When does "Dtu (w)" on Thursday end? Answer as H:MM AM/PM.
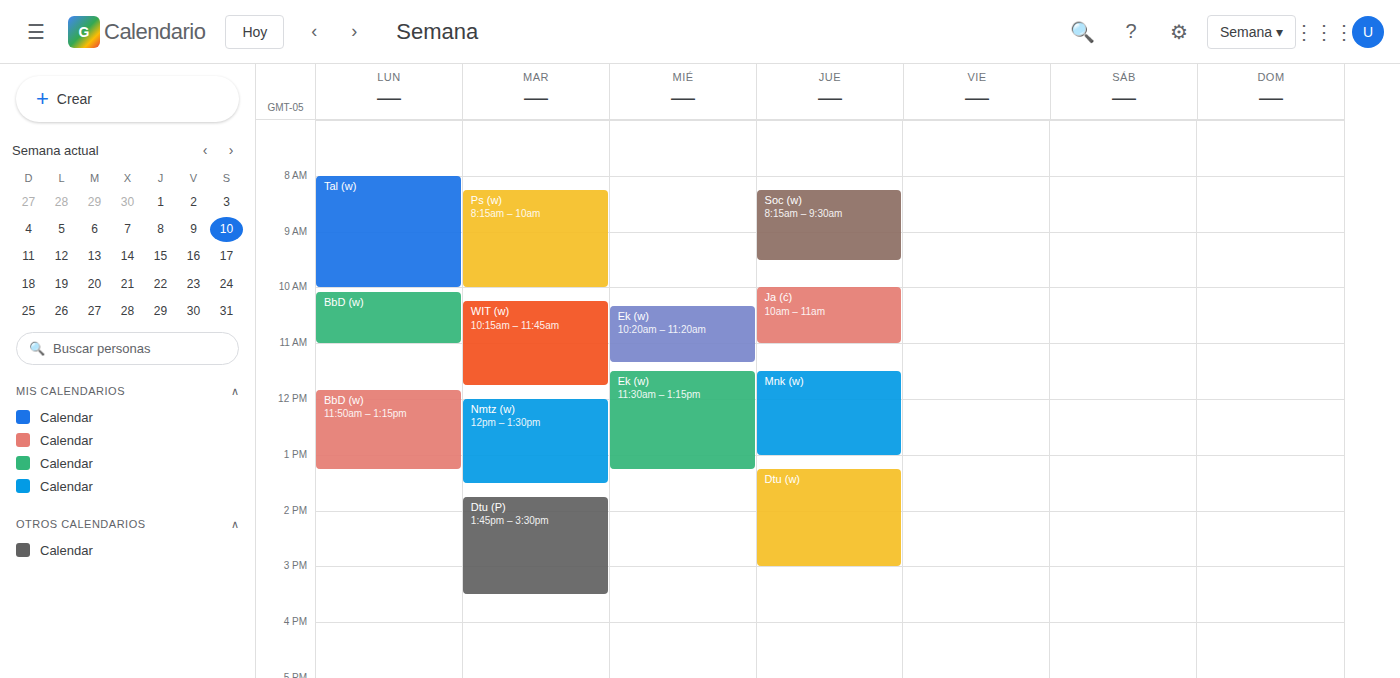
3:00 PM